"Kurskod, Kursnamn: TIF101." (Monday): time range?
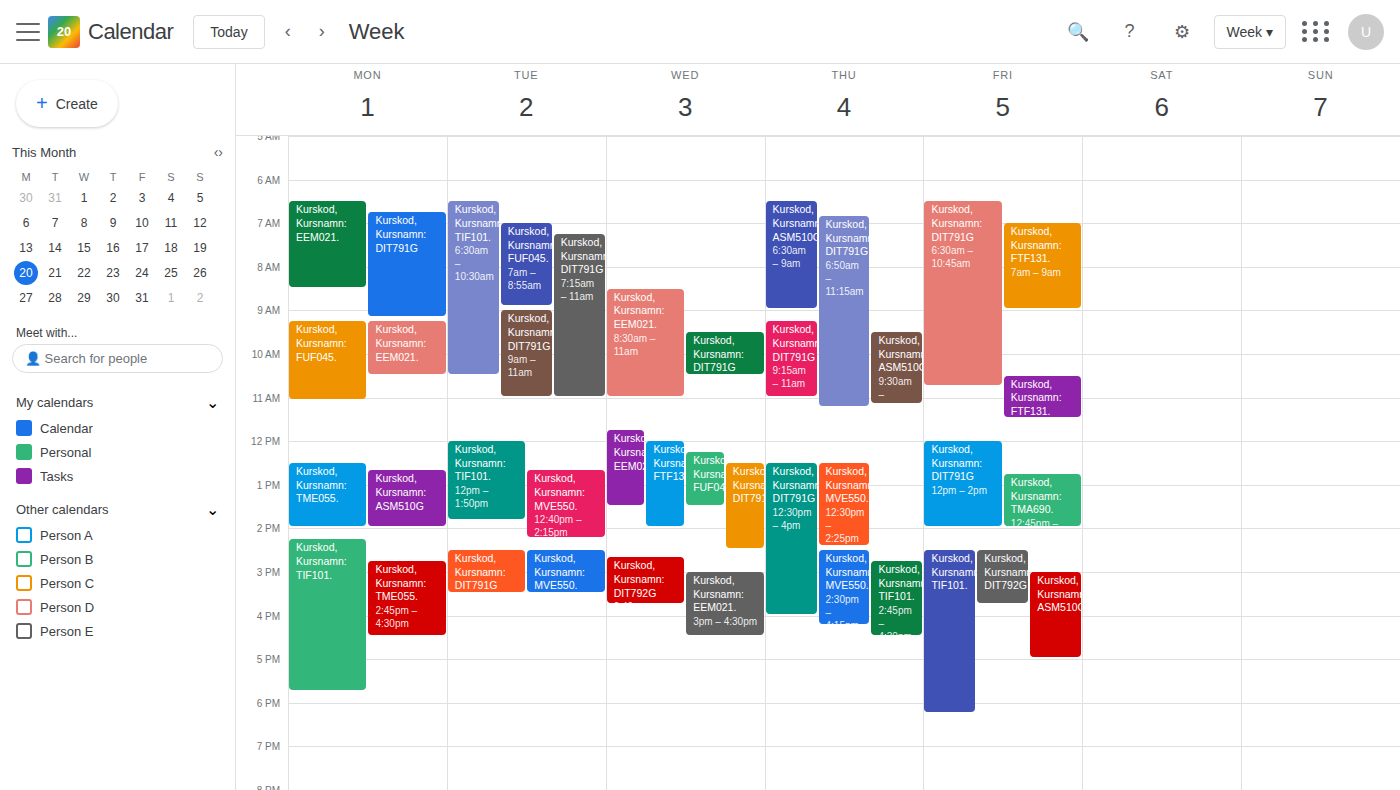
2:15 PM to 5:45 PM